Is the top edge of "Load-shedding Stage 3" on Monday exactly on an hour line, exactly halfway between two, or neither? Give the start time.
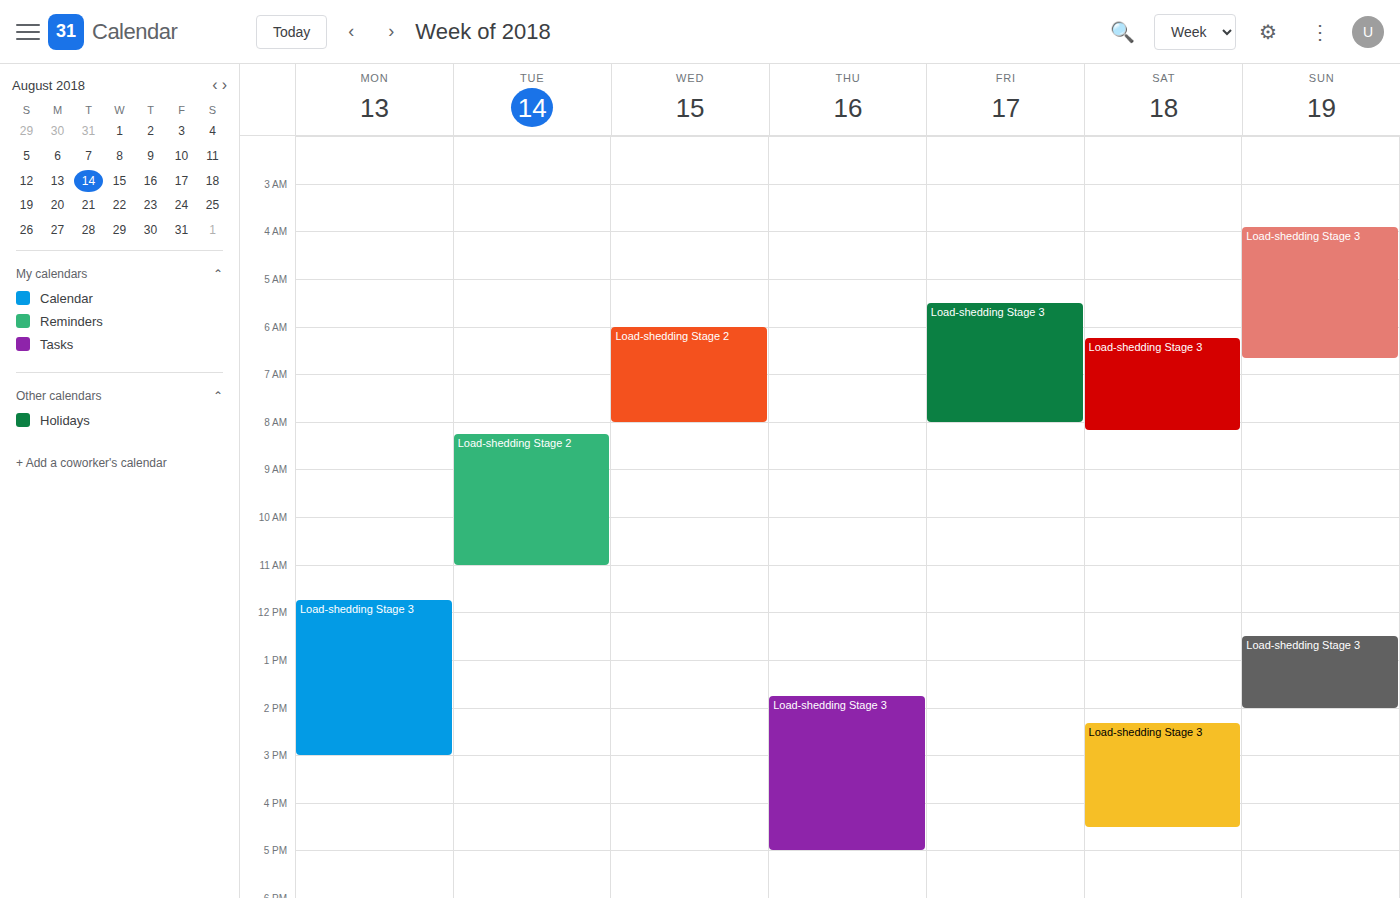
11:45 AM -- neither: three quarters of the way from the 11 AM line to the 12 PM line.